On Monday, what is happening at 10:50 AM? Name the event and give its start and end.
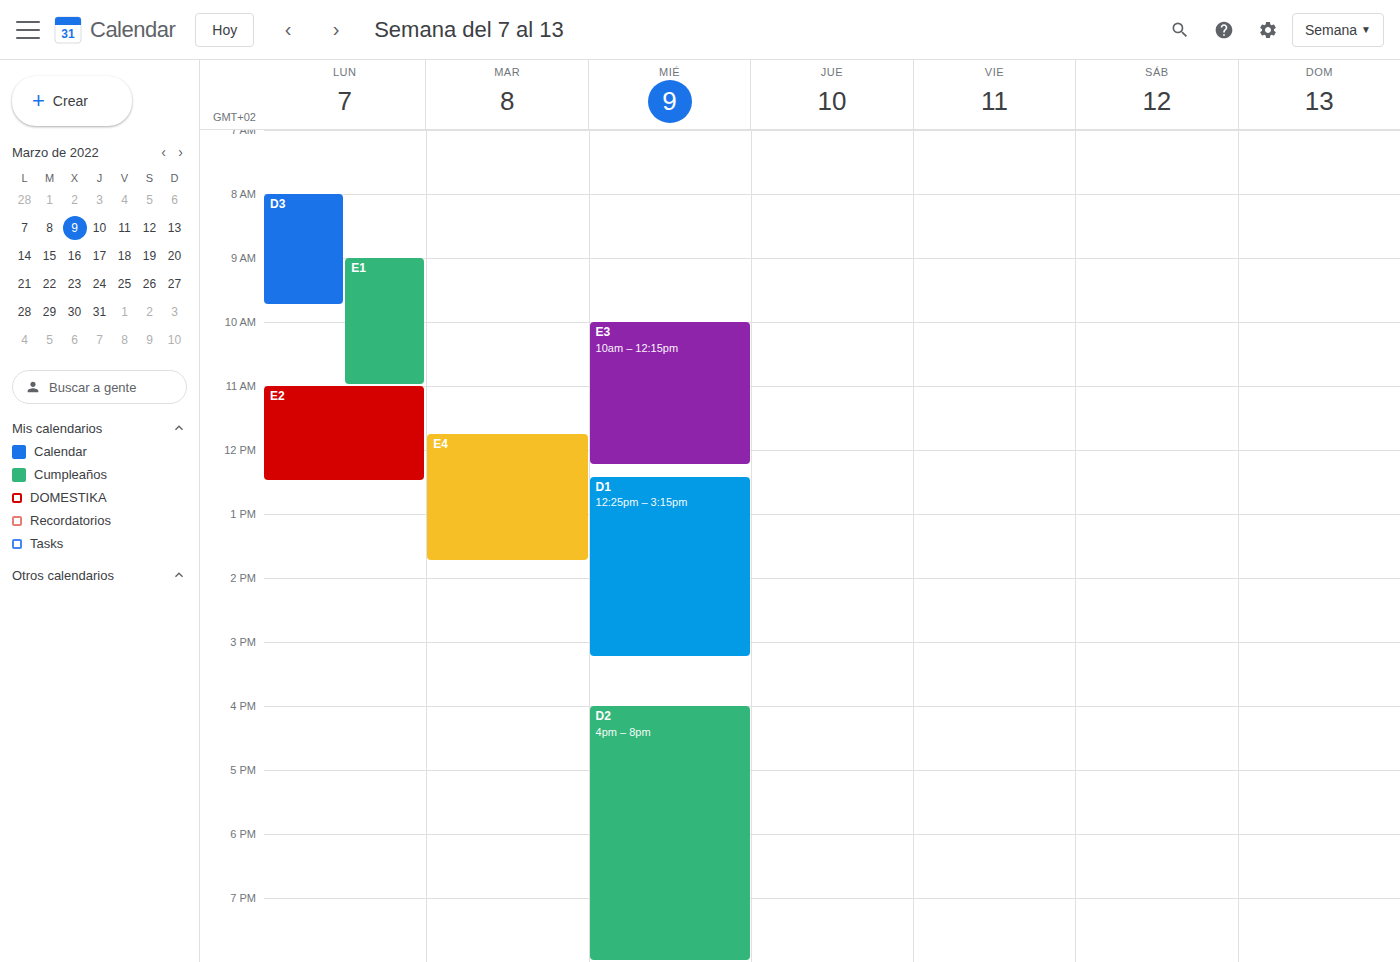
"E1", 9:00 AM to 11:00 AM